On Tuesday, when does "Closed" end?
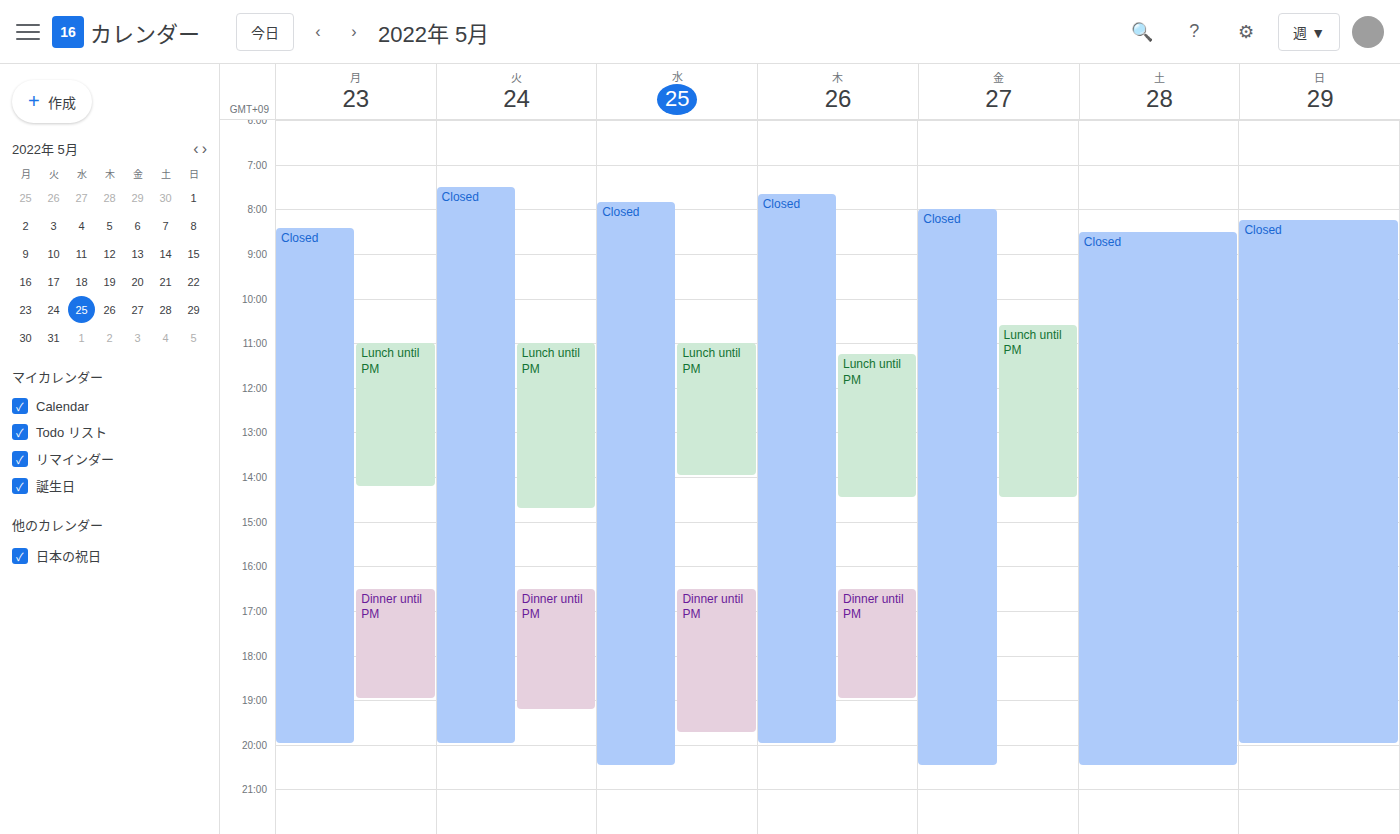
8:00 PM